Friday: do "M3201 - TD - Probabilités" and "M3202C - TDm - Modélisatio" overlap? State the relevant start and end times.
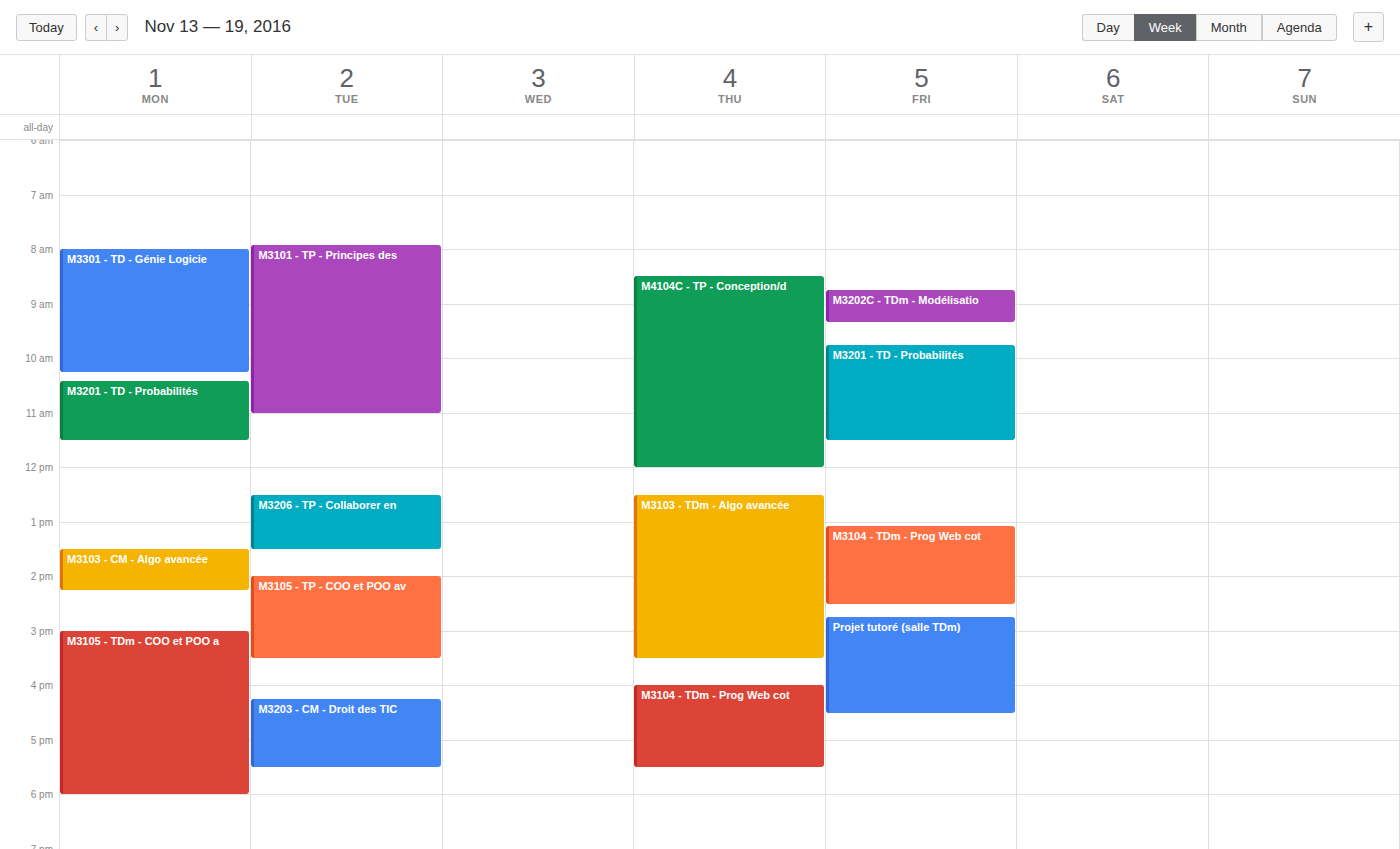
"M3202C - TDm - Modélisatio" ends at 9:20 AM and "M3201 - TD - Probabilités" starts at 9:45 AM -- no overlap.